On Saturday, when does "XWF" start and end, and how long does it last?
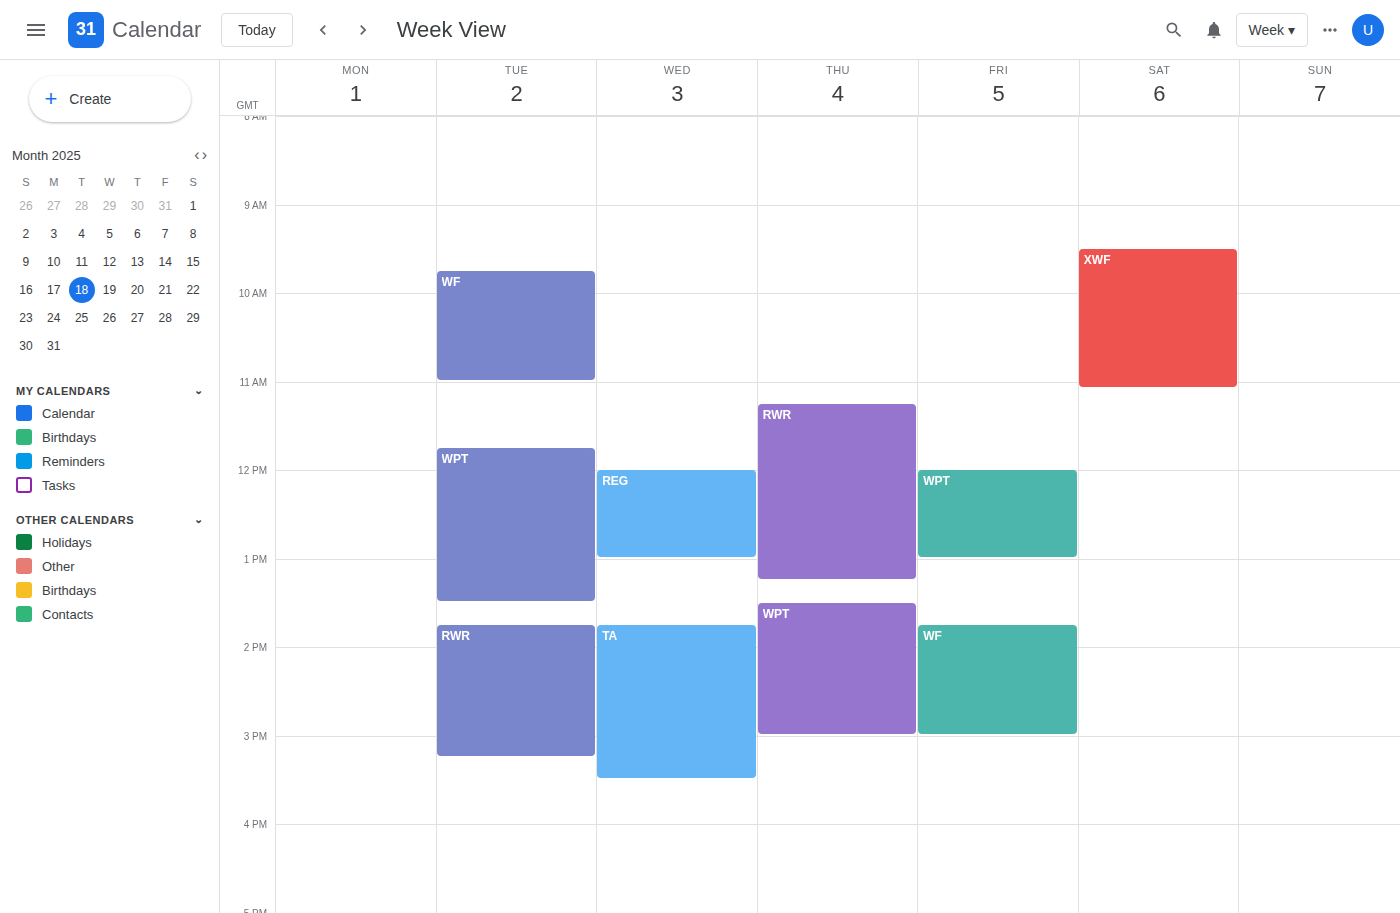
9:30 AM to 11:05 AM, 1 hour 35 minutes